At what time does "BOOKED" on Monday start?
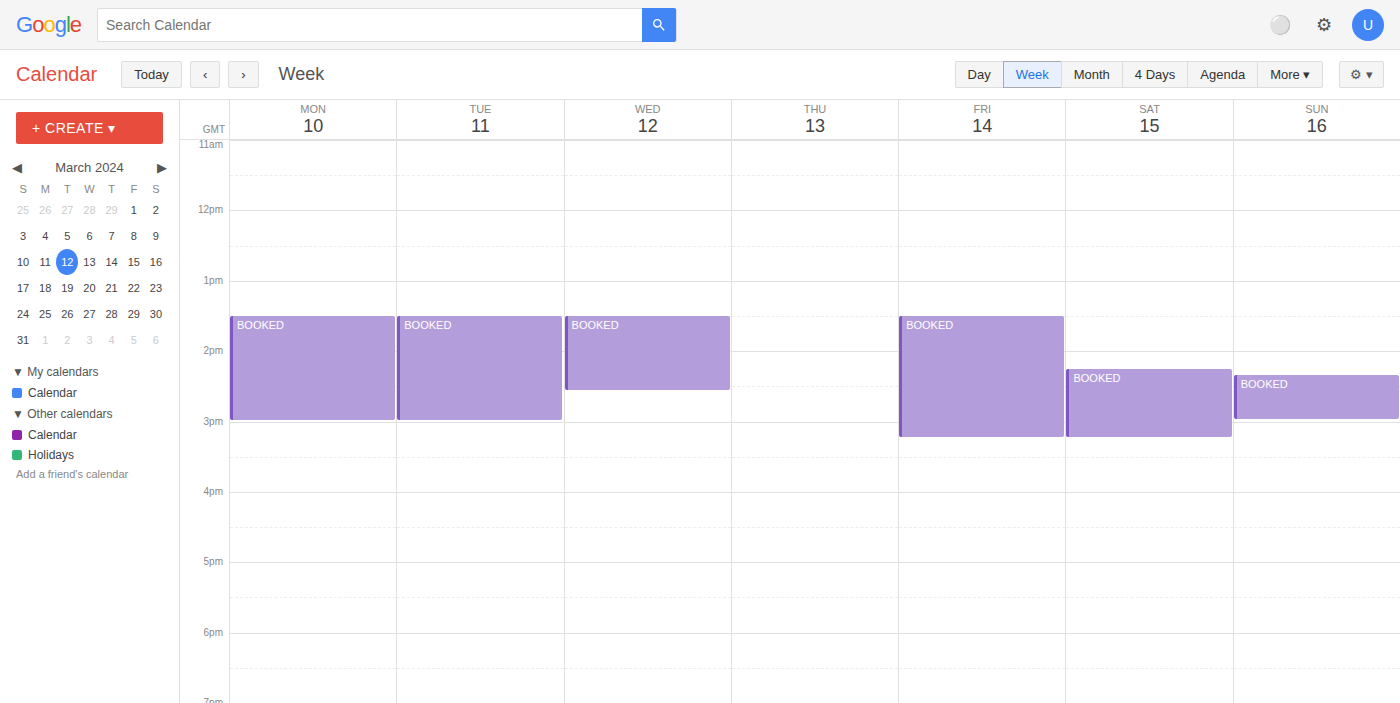
1:30 PM